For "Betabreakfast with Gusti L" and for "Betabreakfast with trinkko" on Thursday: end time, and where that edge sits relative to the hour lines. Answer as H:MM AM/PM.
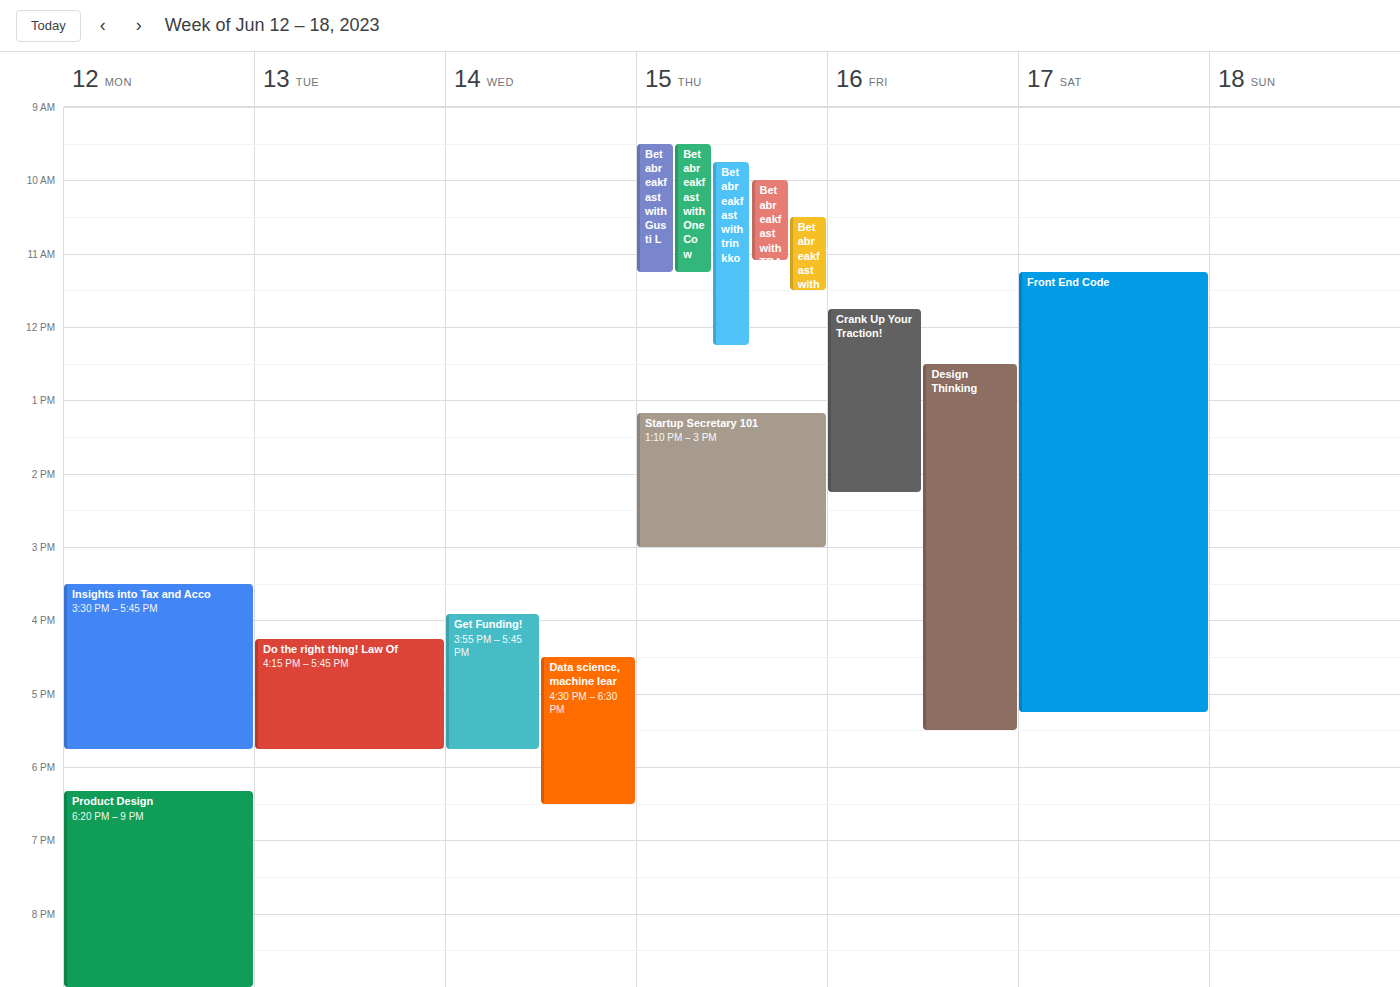
"Betabreakfast with Gusti L": 11:15 AM, neither: a quarter of the way from the 11 AM line to the 12 PM line. "Betabreakfast with trinkko": 12:15 PM, neither: a quarter of the way from the 12 PM line to the 1 PM line.